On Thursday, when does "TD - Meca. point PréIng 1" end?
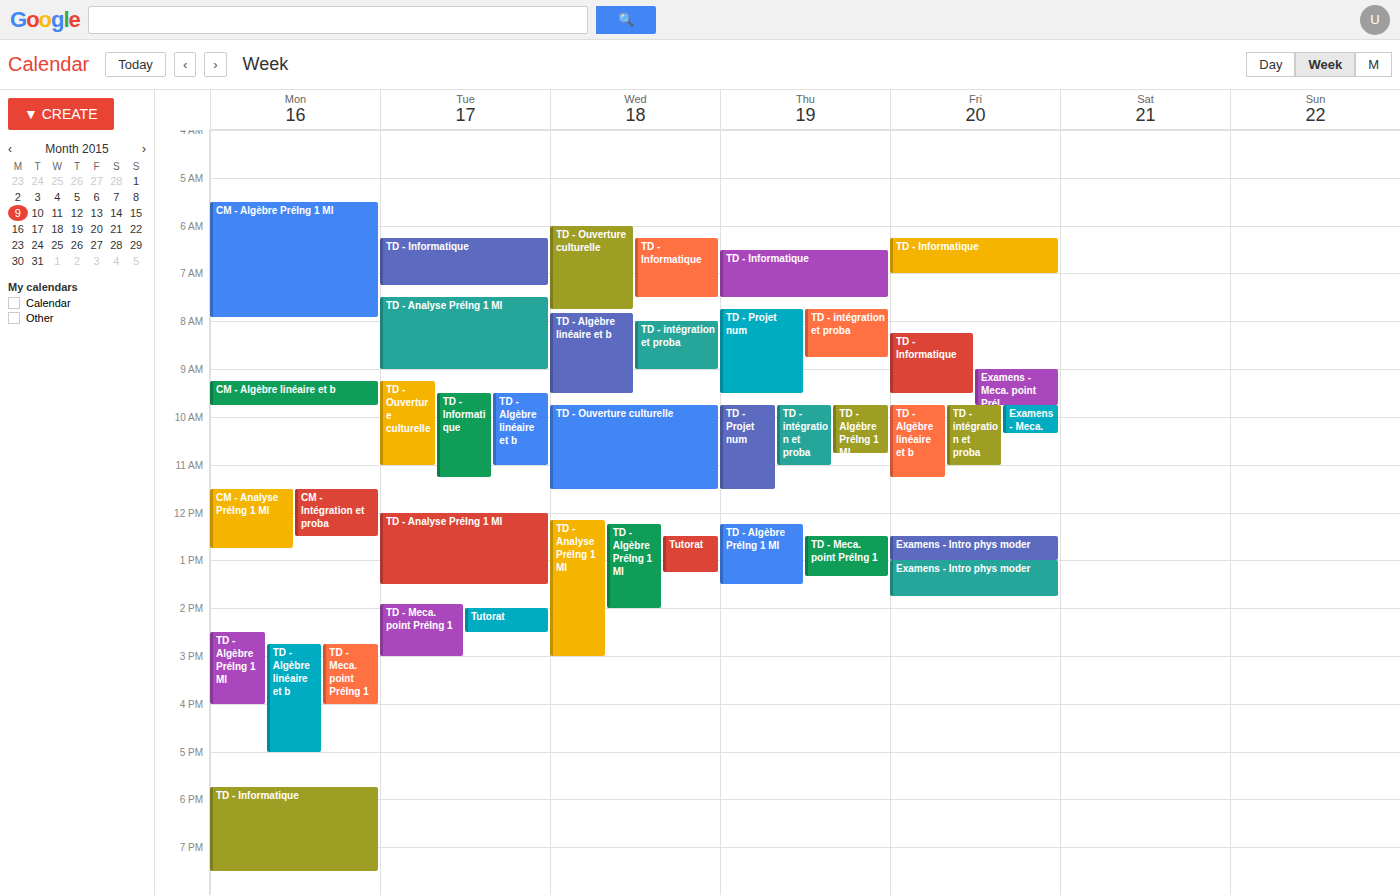
1:20 PM